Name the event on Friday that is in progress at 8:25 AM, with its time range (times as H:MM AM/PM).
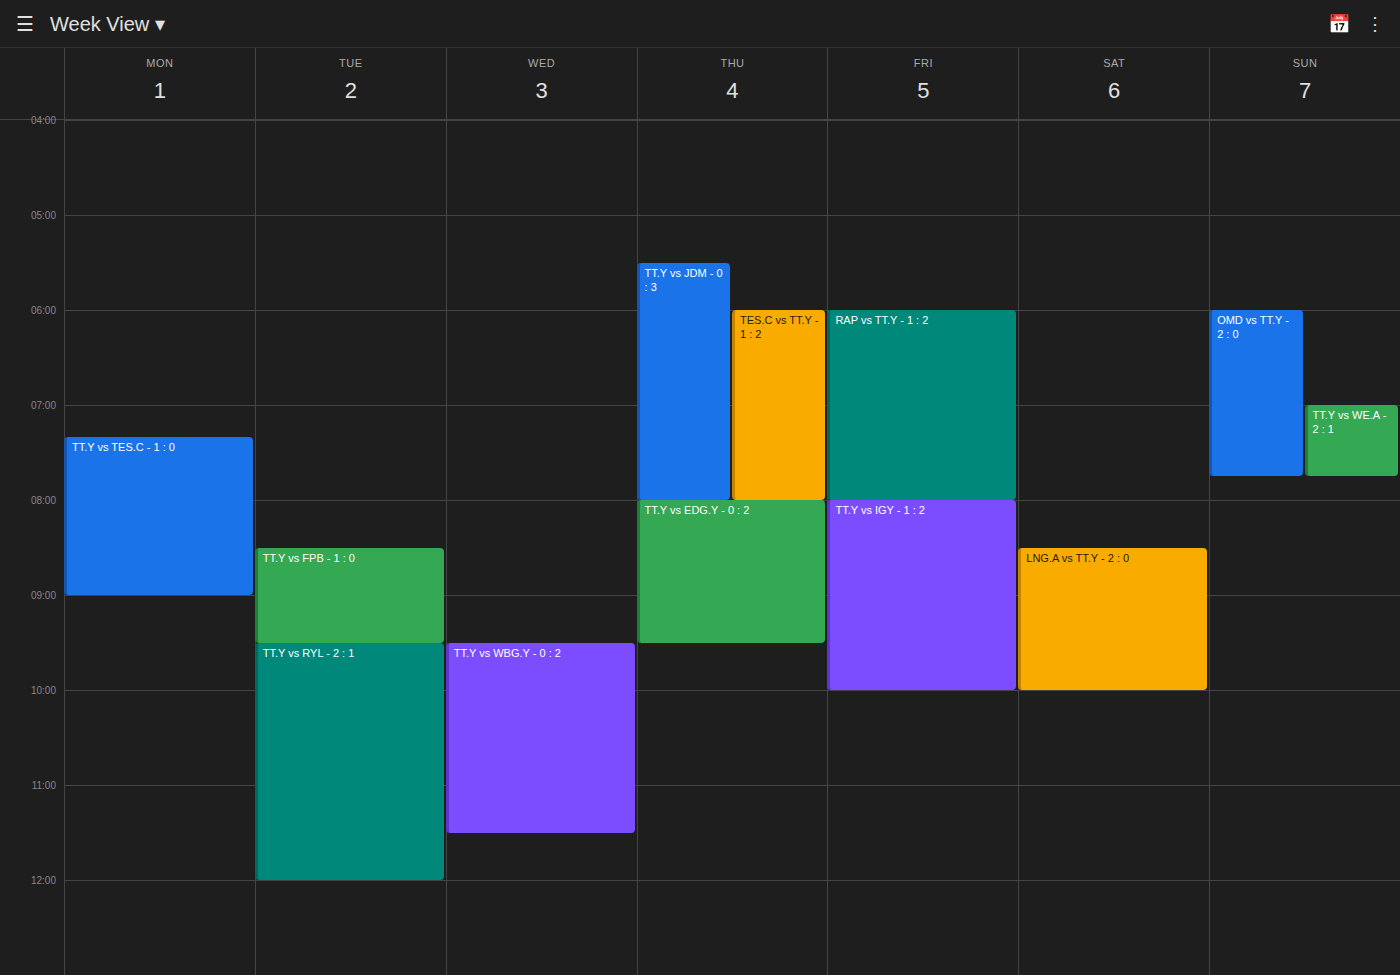
"TT.Y vs IGY - 1 : 2", 8:00 AM to 10:00 AM